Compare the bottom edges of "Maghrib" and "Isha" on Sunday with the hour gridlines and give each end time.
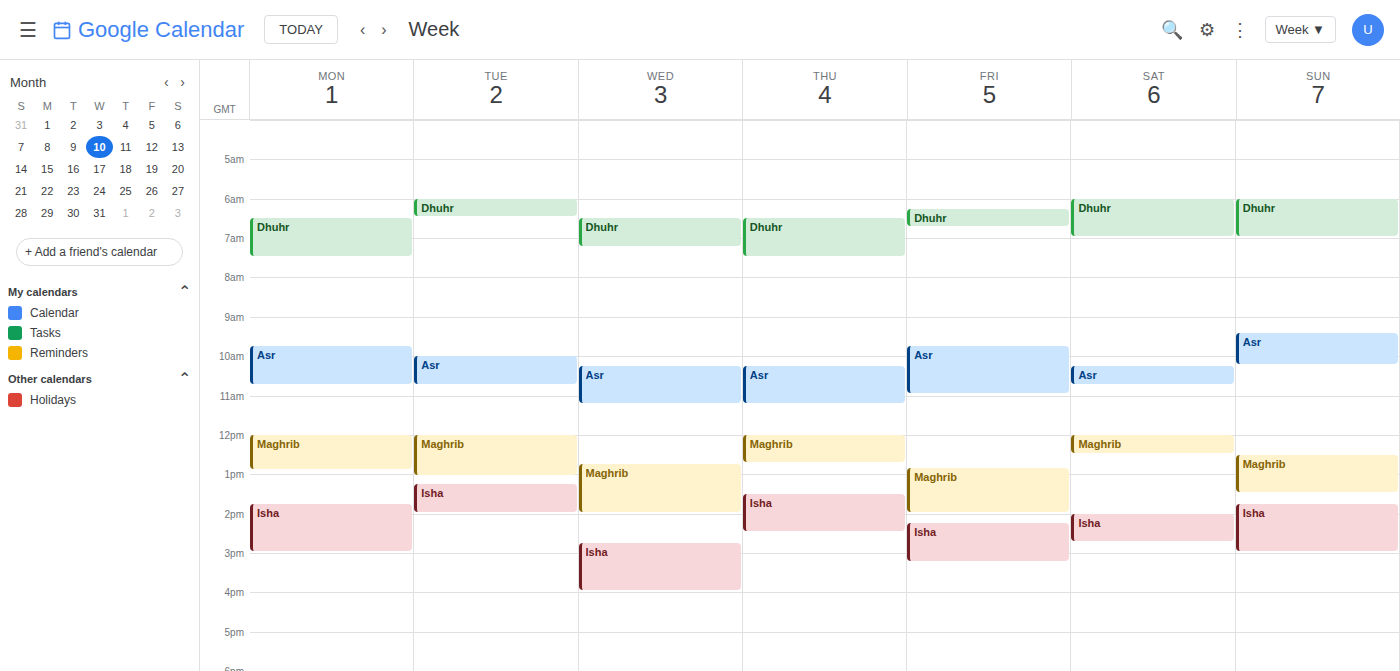
"Maghrib": 1:30 PM, halfway between the 1 PM and 2 PM lines. "Isha": 3:00 PM, exactly on the 3 PM line.